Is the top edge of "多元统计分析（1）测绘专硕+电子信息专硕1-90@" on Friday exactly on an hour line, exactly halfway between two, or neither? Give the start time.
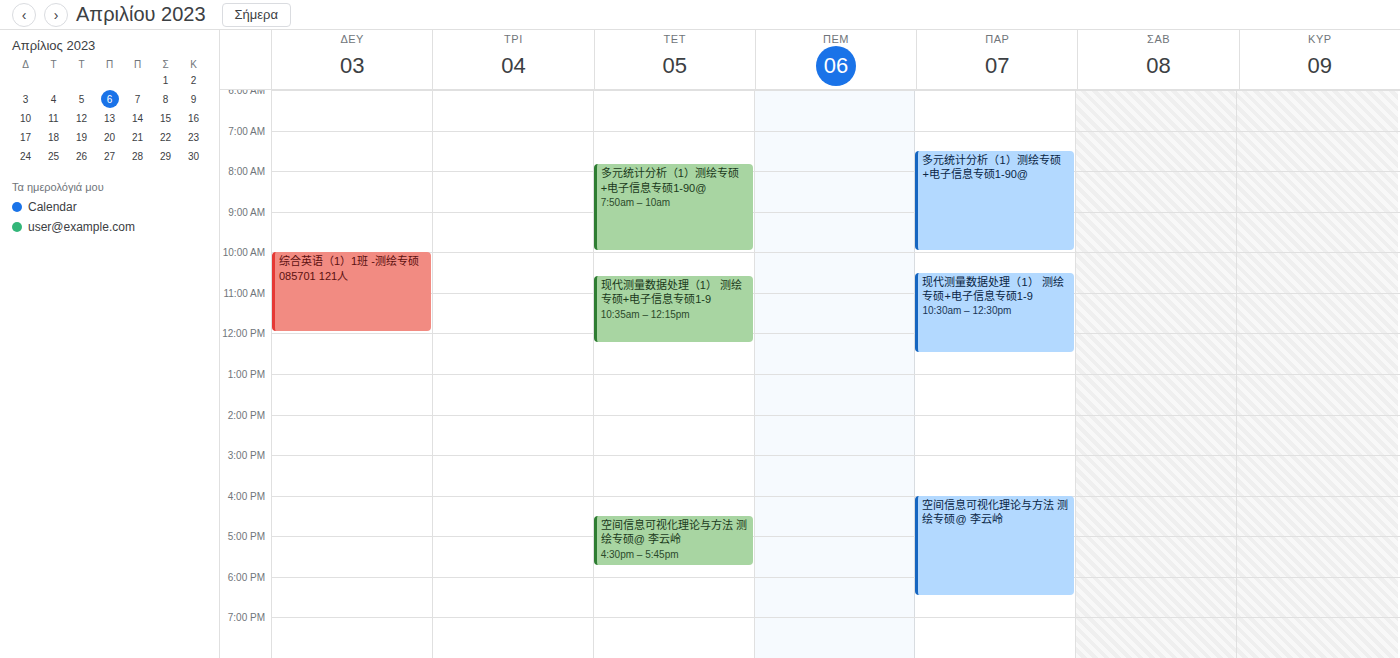
7:30 AM -- halfway between the 7 AM and 8 AM lines.